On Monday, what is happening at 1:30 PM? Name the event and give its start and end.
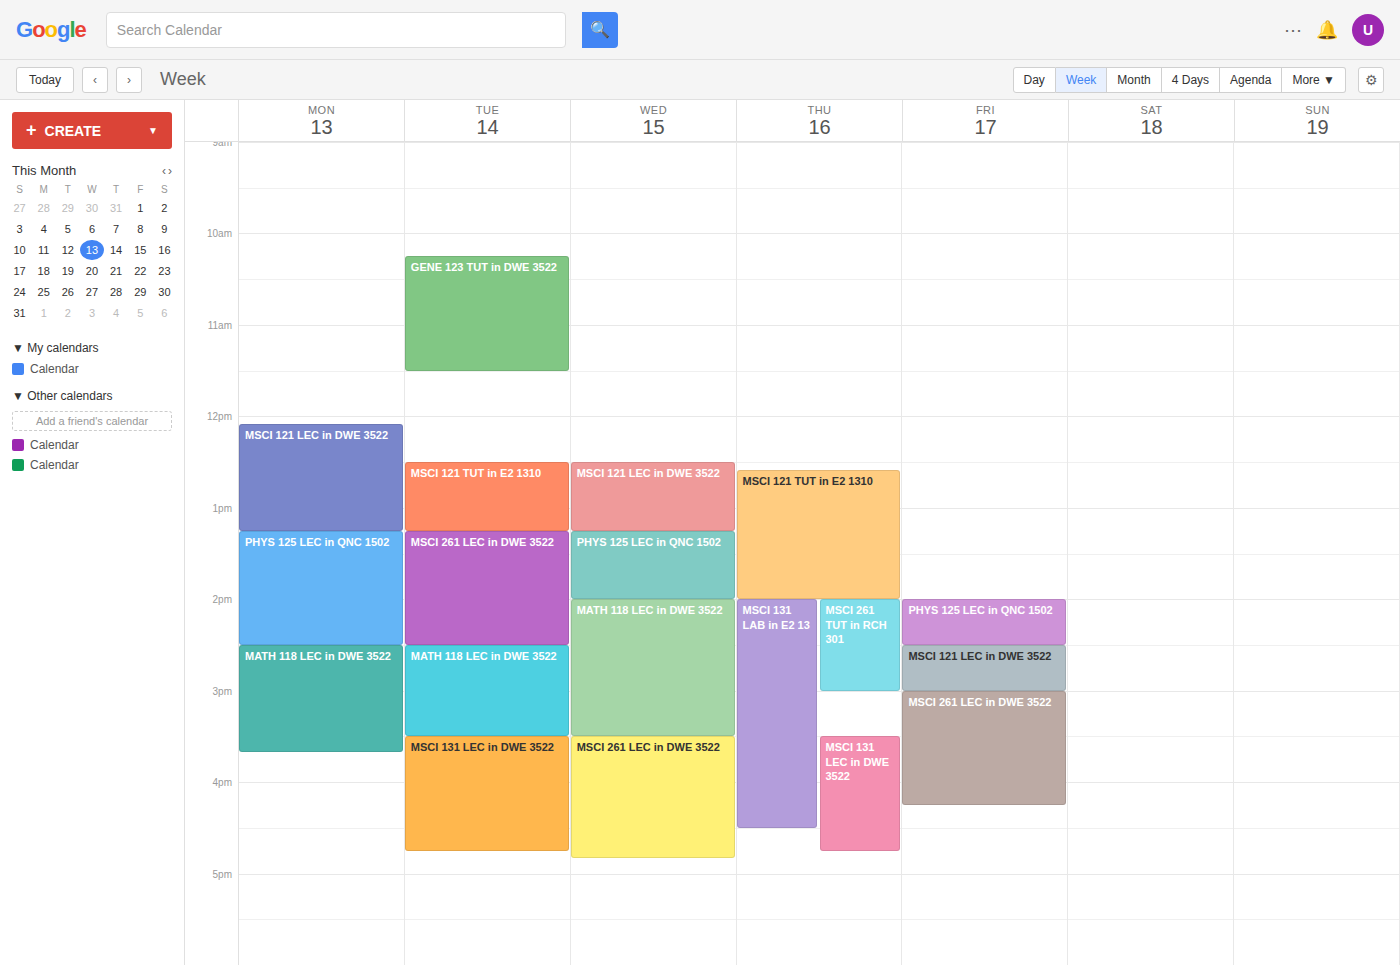
"PHYS 125 LEC in QNC 1502", 1:15 PM to 2:30 PM